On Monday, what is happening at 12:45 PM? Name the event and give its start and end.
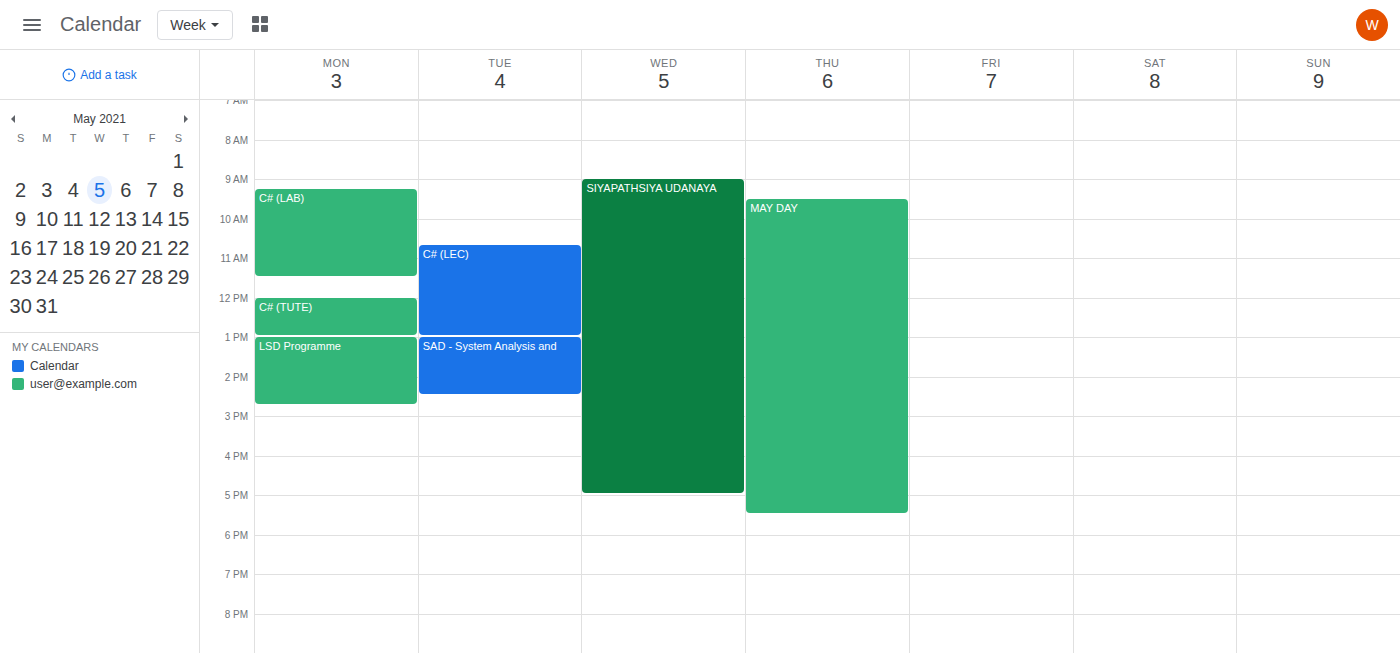
"C# (TUTE)", 12:00 PM to 1:00 PM